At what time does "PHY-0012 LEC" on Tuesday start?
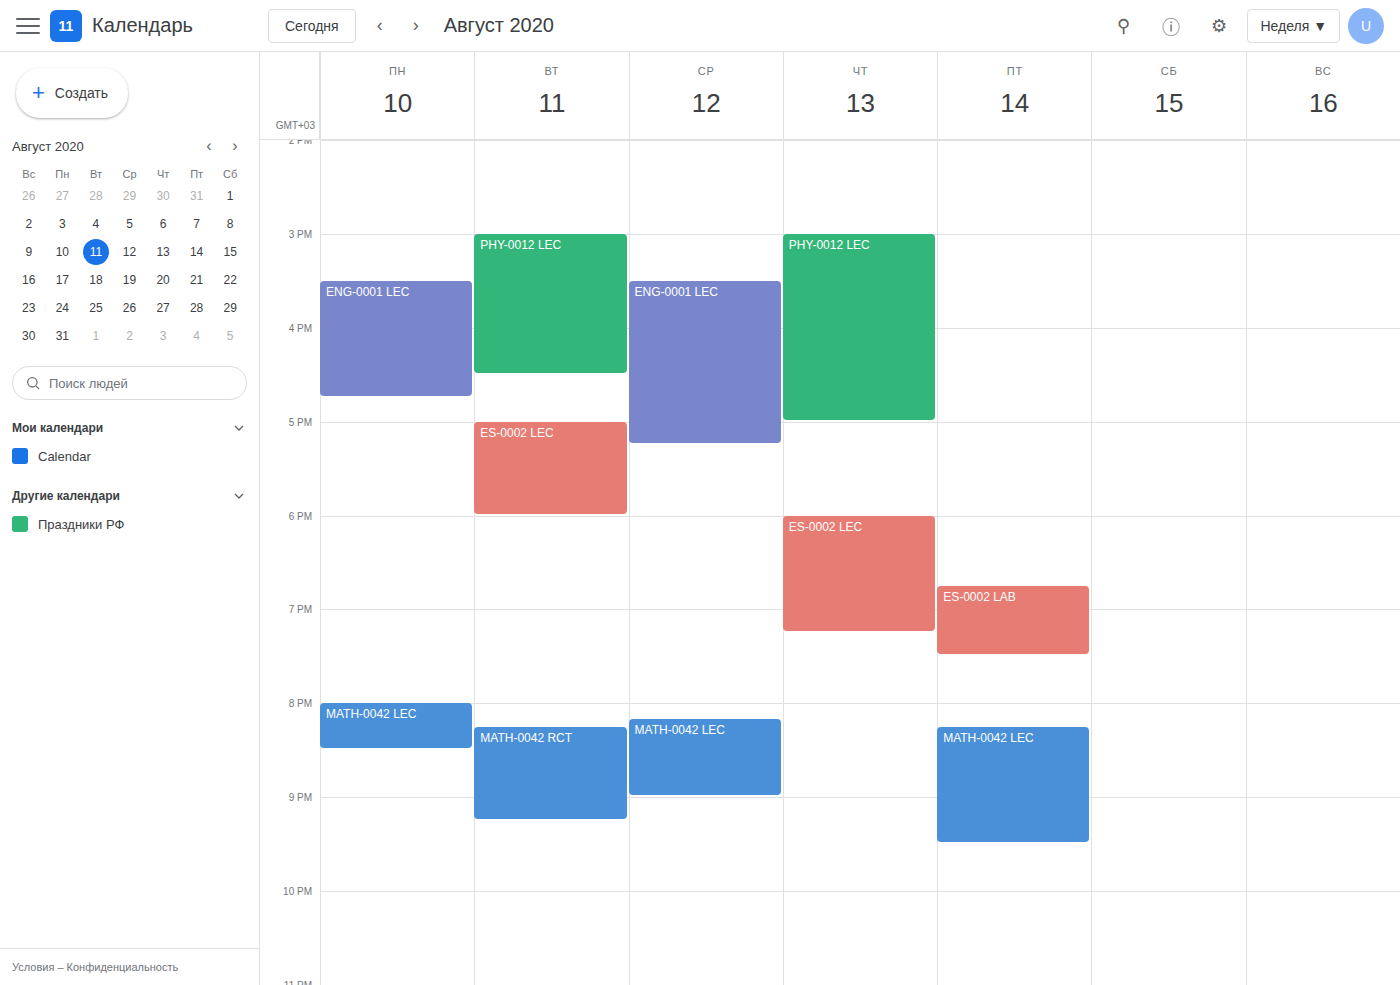
3:00 PM